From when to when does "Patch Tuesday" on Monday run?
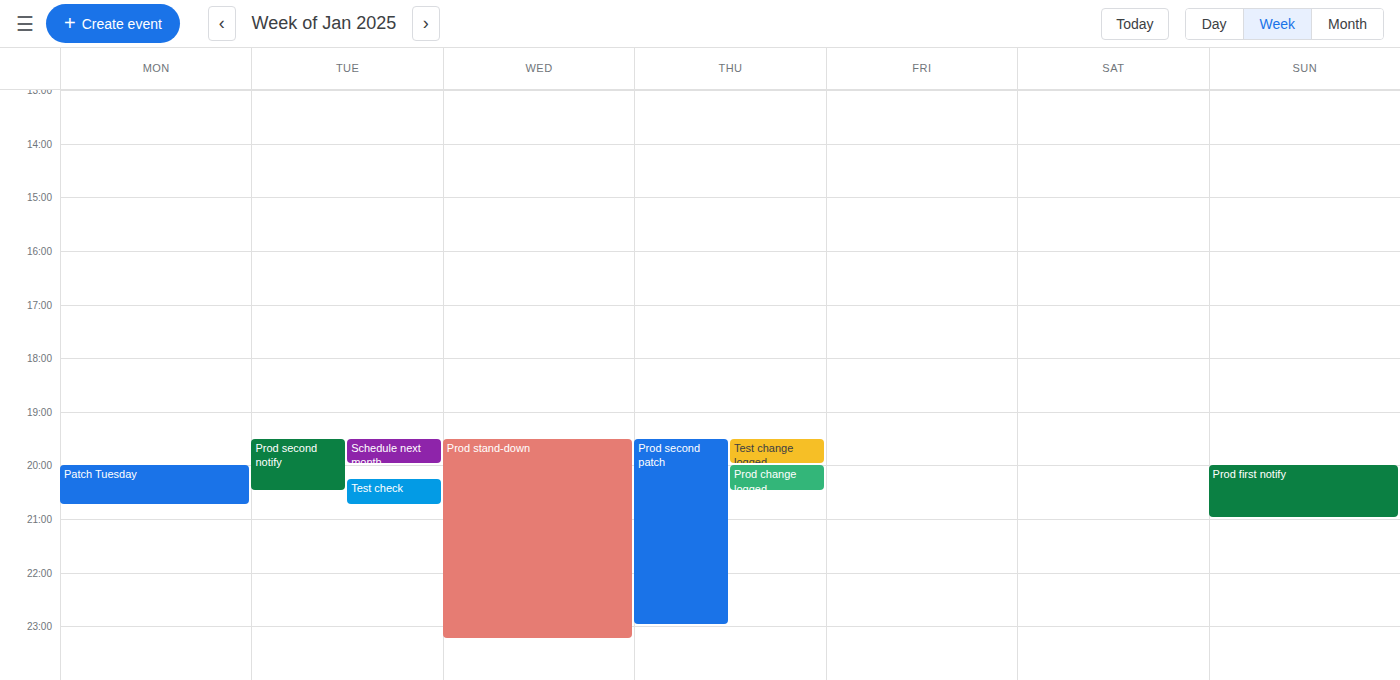
8:00 PM to 8:45 PM